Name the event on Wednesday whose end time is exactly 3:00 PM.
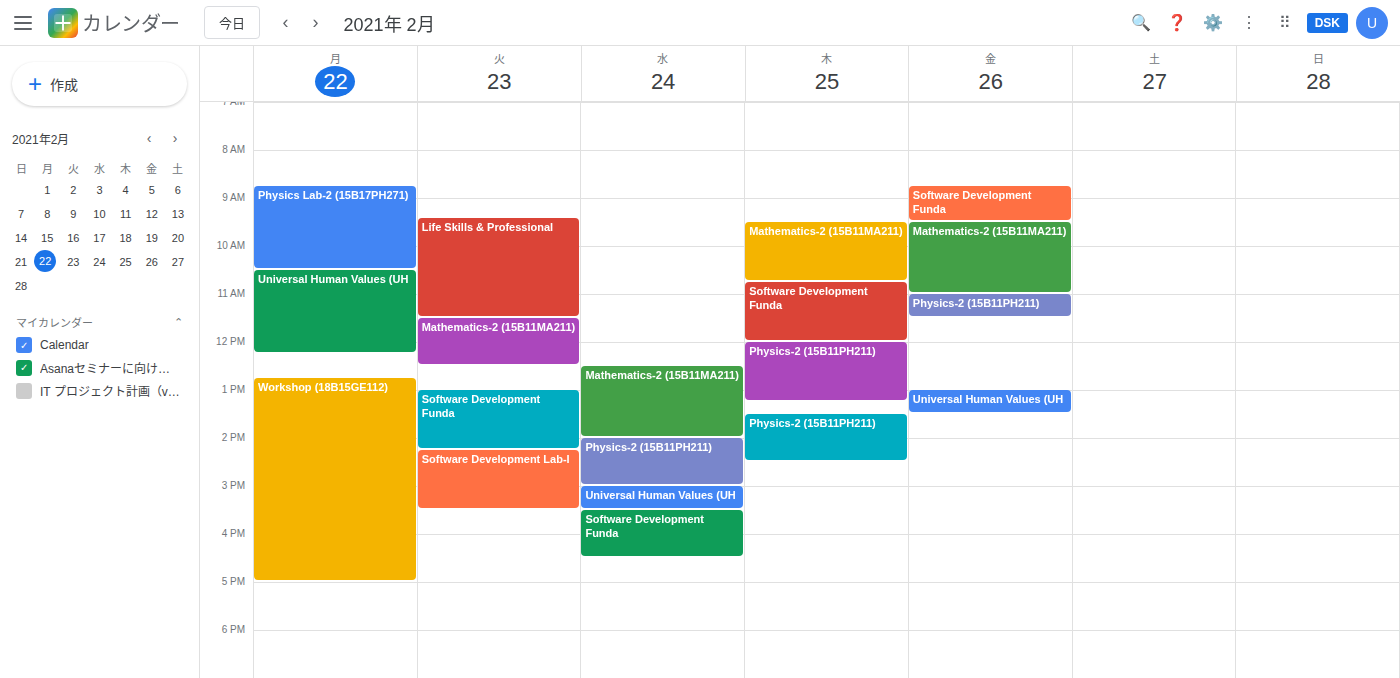
"Physics-2 (15B11PH211)"